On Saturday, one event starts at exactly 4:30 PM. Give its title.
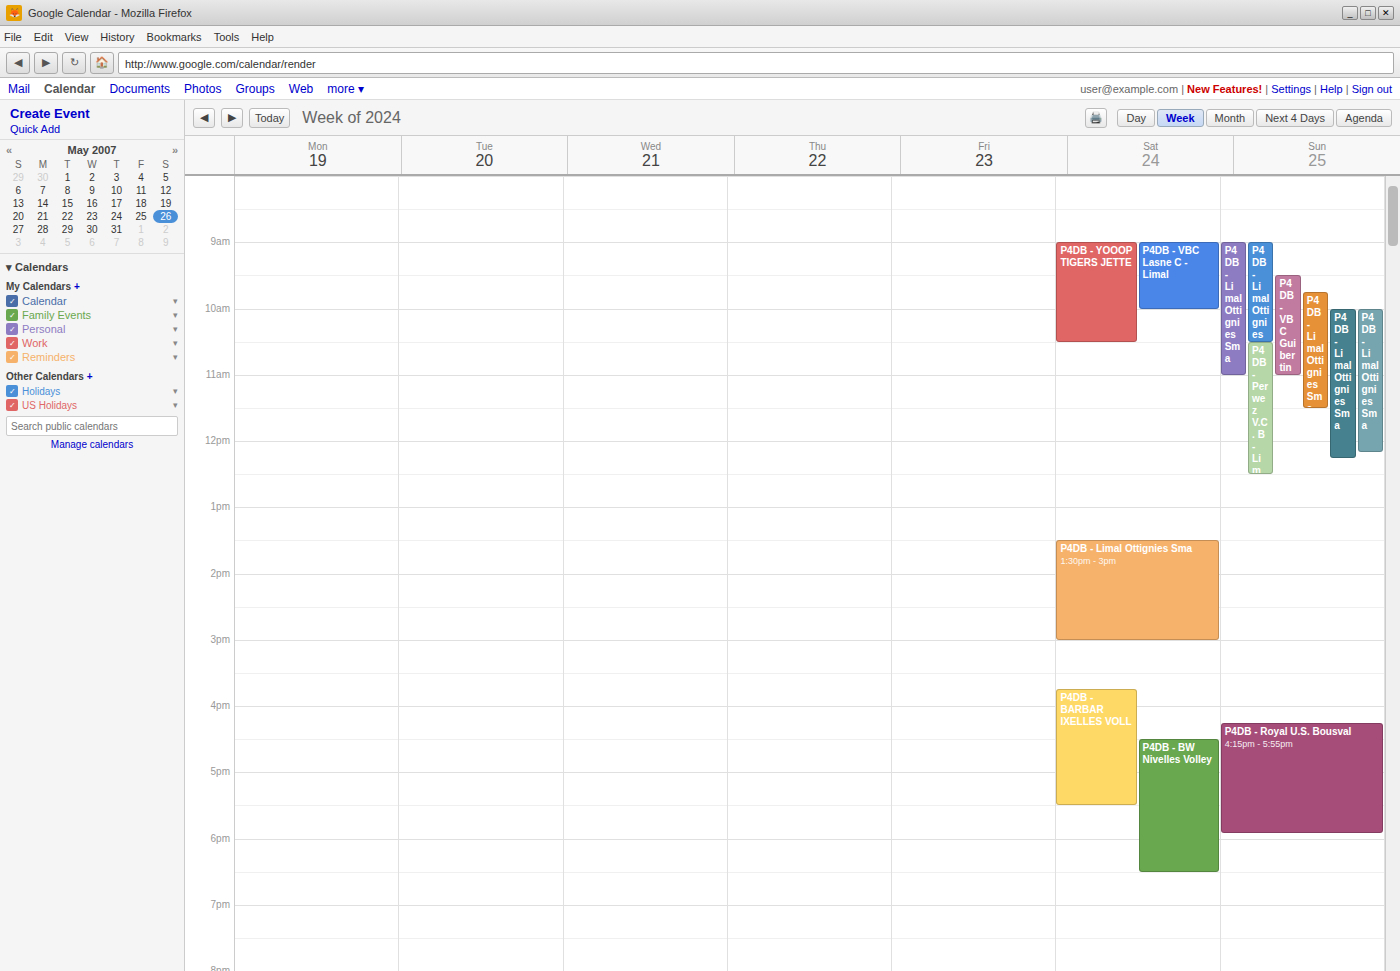
"P4DB - BW Nivelles Volley"